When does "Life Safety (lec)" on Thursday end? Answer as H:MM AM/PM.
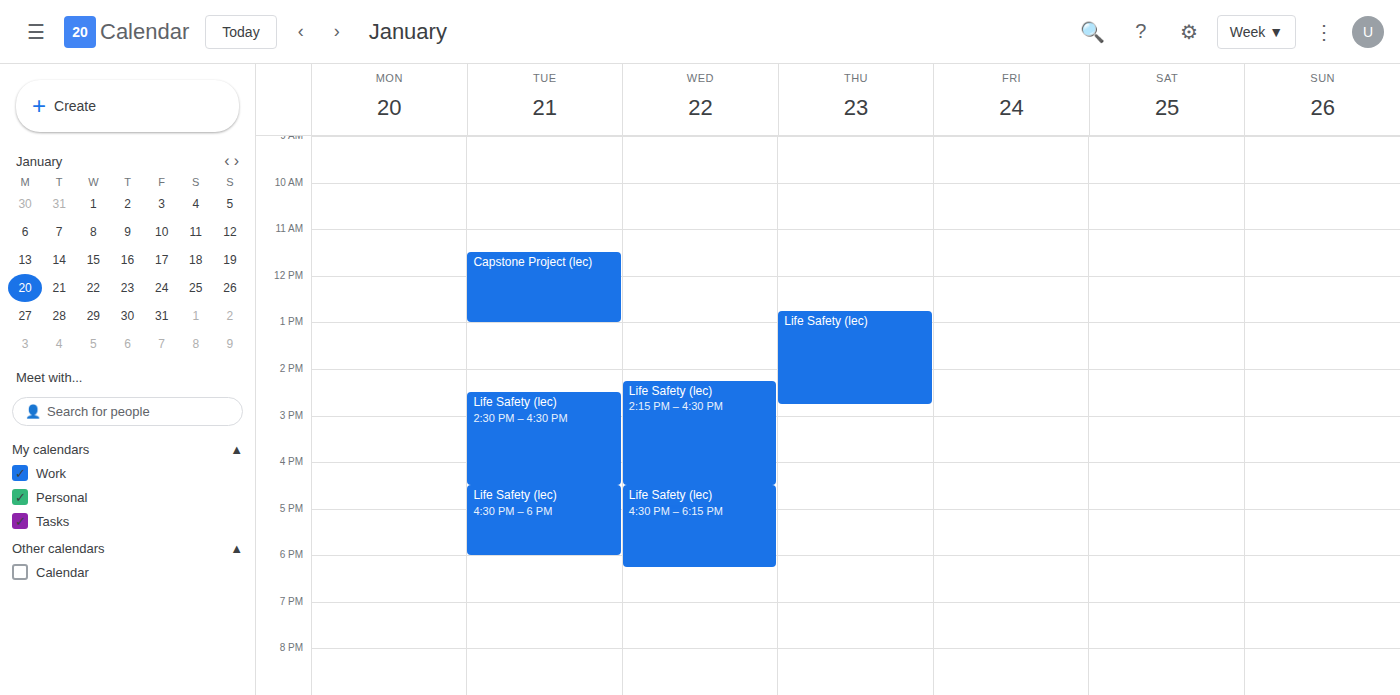
2:45 PM